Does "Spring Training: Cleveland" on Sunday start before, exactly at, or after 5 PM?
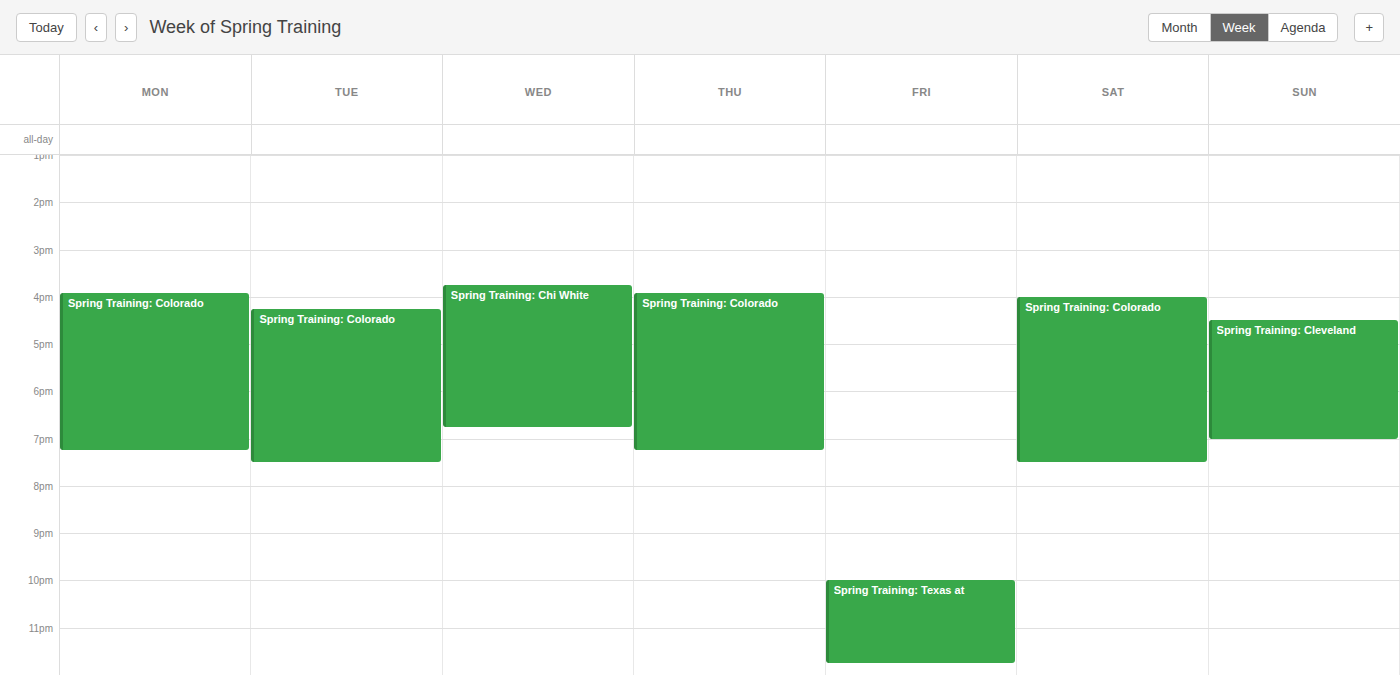
4:30 PM -- before 5 PM, 30 minutes above the 5 PM line.